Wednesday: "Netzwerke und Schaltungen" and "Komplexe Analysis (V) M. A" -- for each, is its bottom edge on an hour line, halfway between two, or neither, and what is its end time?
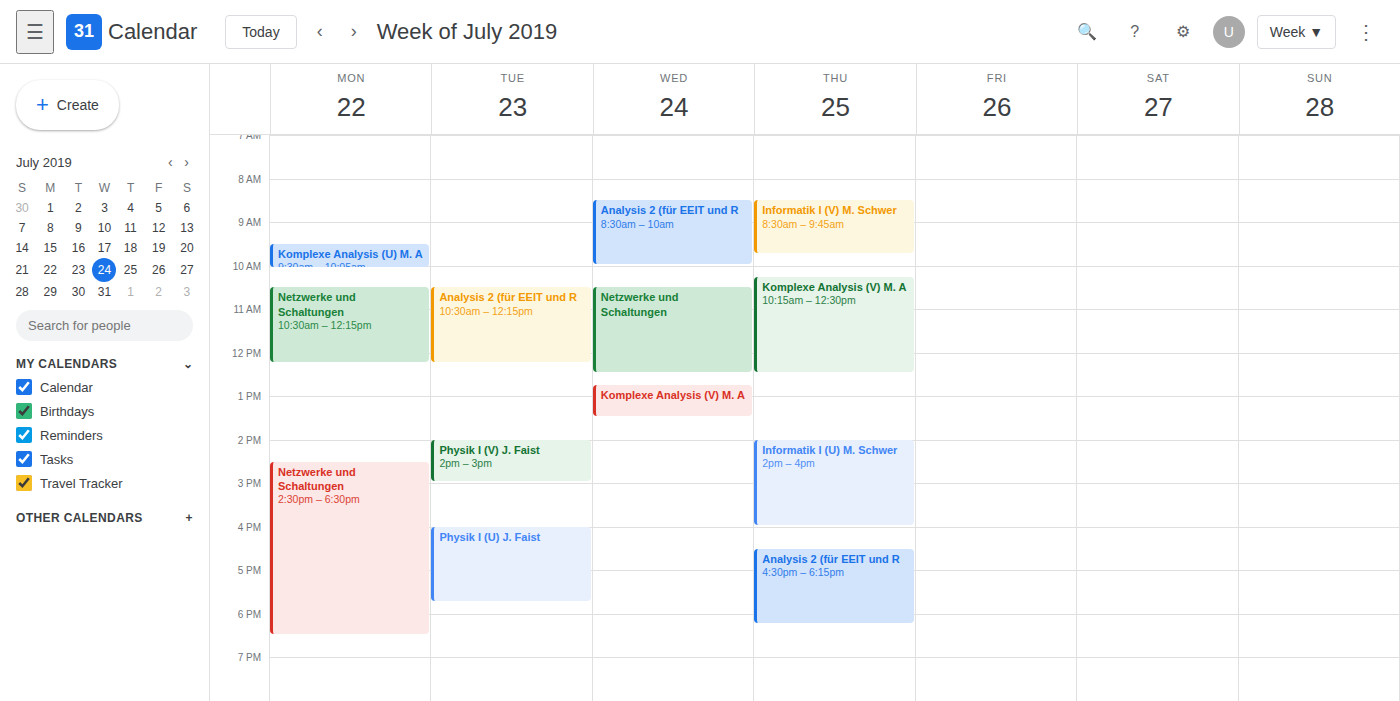
"Netzwerke und Schaltungen": 12:30, halfway between the 12:00 and 13:00 lines. "Komplexe Analysis (V) M. A": 13:30, halfway between the 13:00 and 14:00 lines.